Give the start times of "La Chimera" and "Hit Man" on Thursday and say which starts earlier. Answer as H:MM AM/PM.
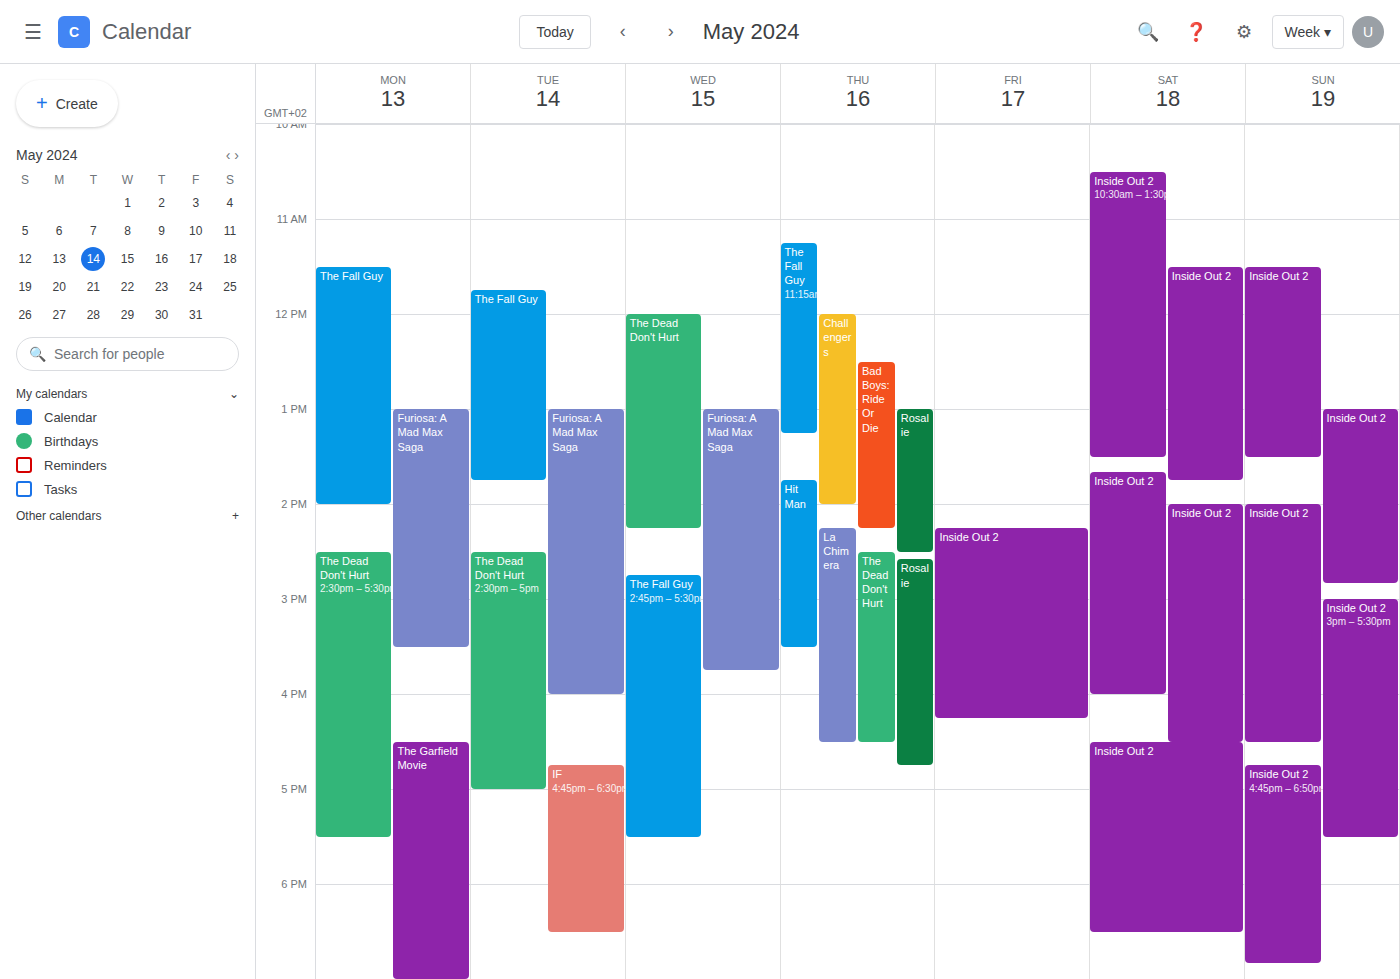
"Hit Man" 1:45 PM; "La Chimera" 2:15 PM.